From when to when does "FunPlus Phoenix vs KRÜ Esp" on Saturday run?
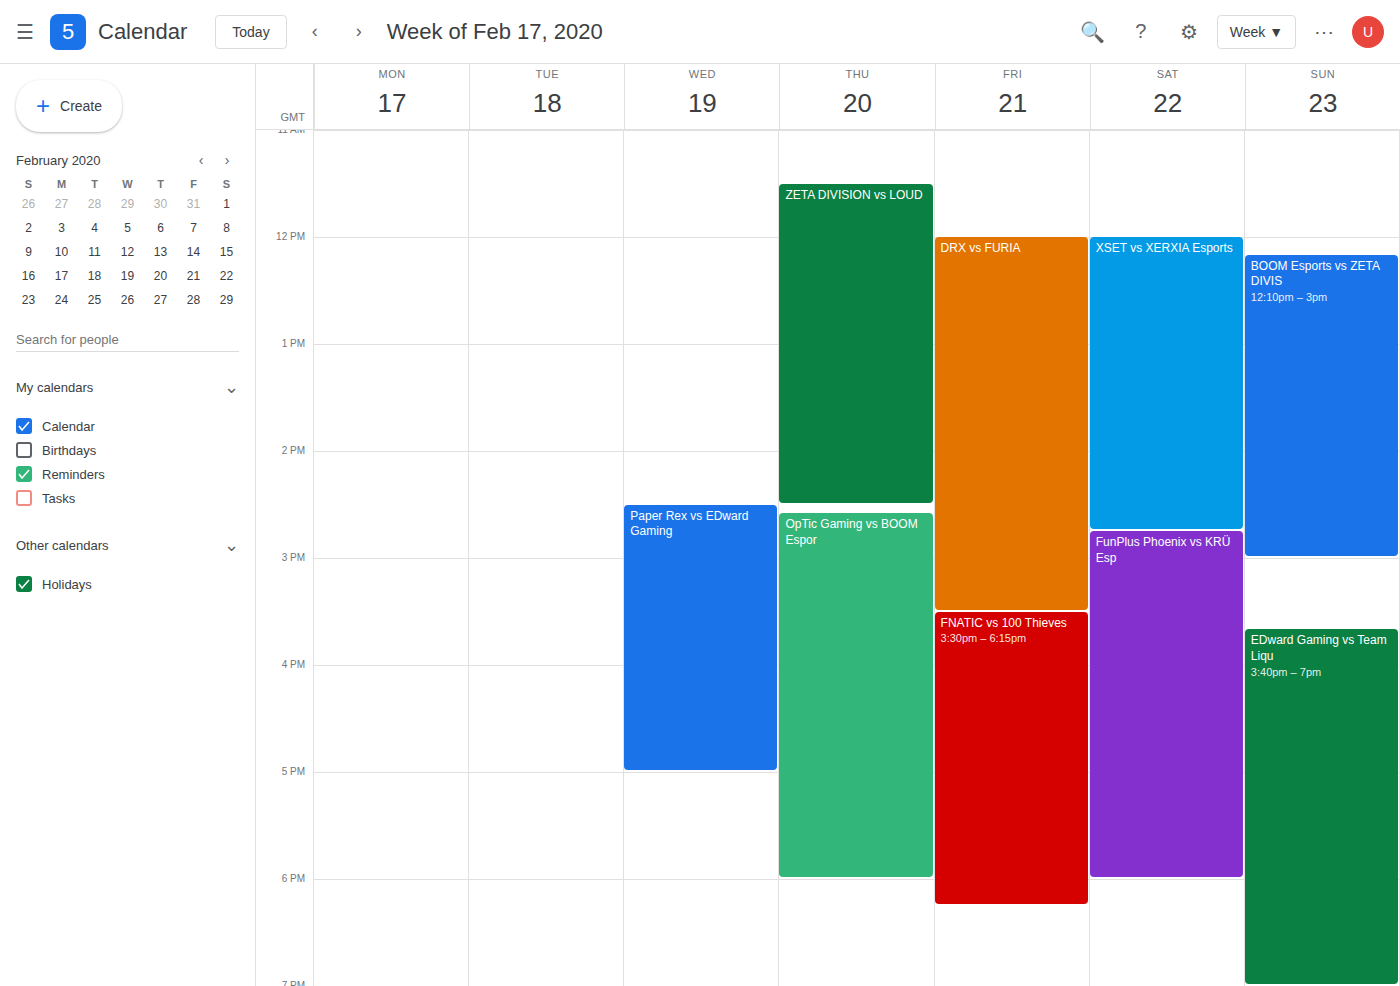
2:45 PM to 6:00 PM